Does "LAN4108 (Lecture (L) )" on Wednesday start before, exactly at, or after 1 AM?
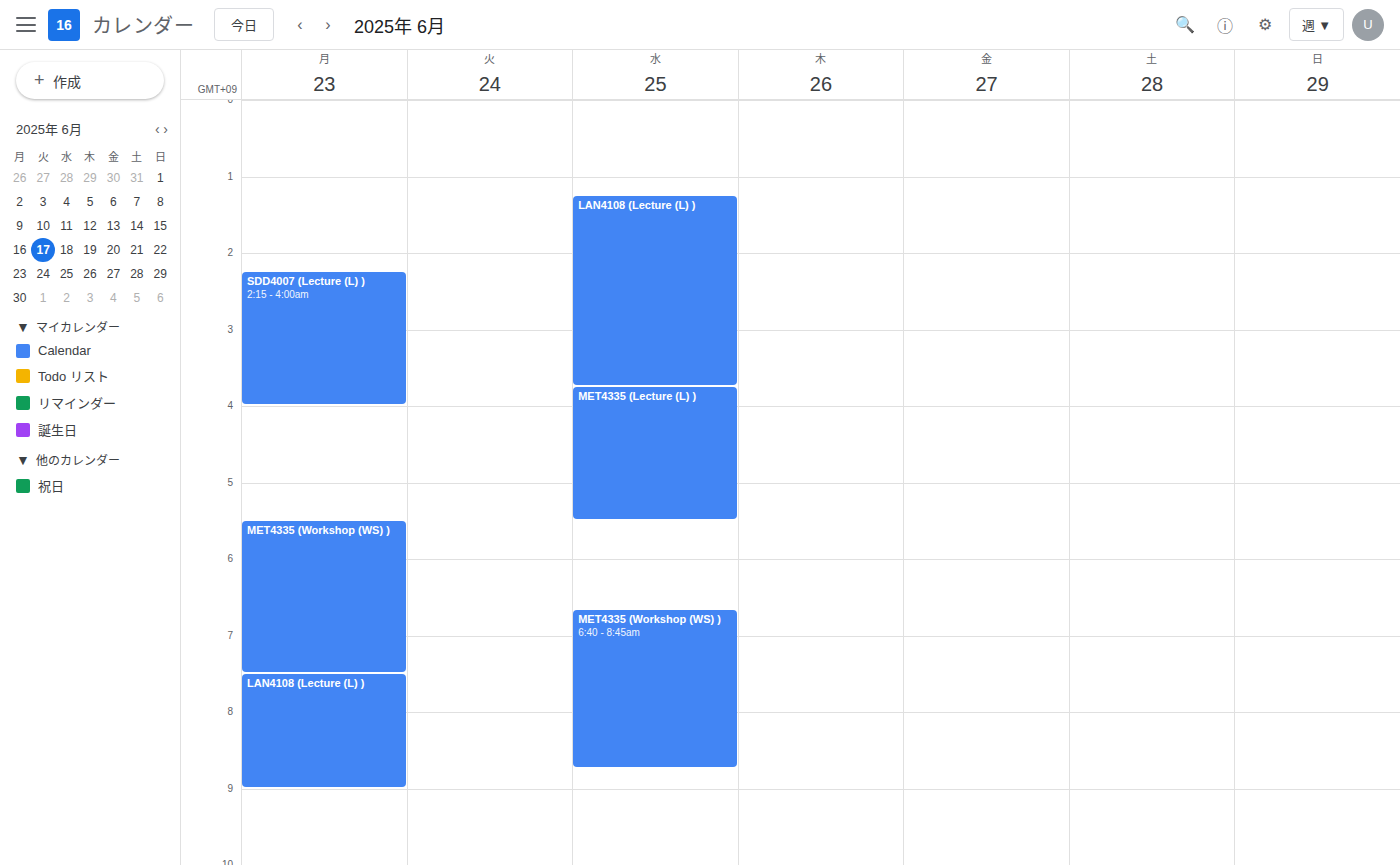
1:15 AM -- after 1 AM, 15 minutes below the 1 AM line.